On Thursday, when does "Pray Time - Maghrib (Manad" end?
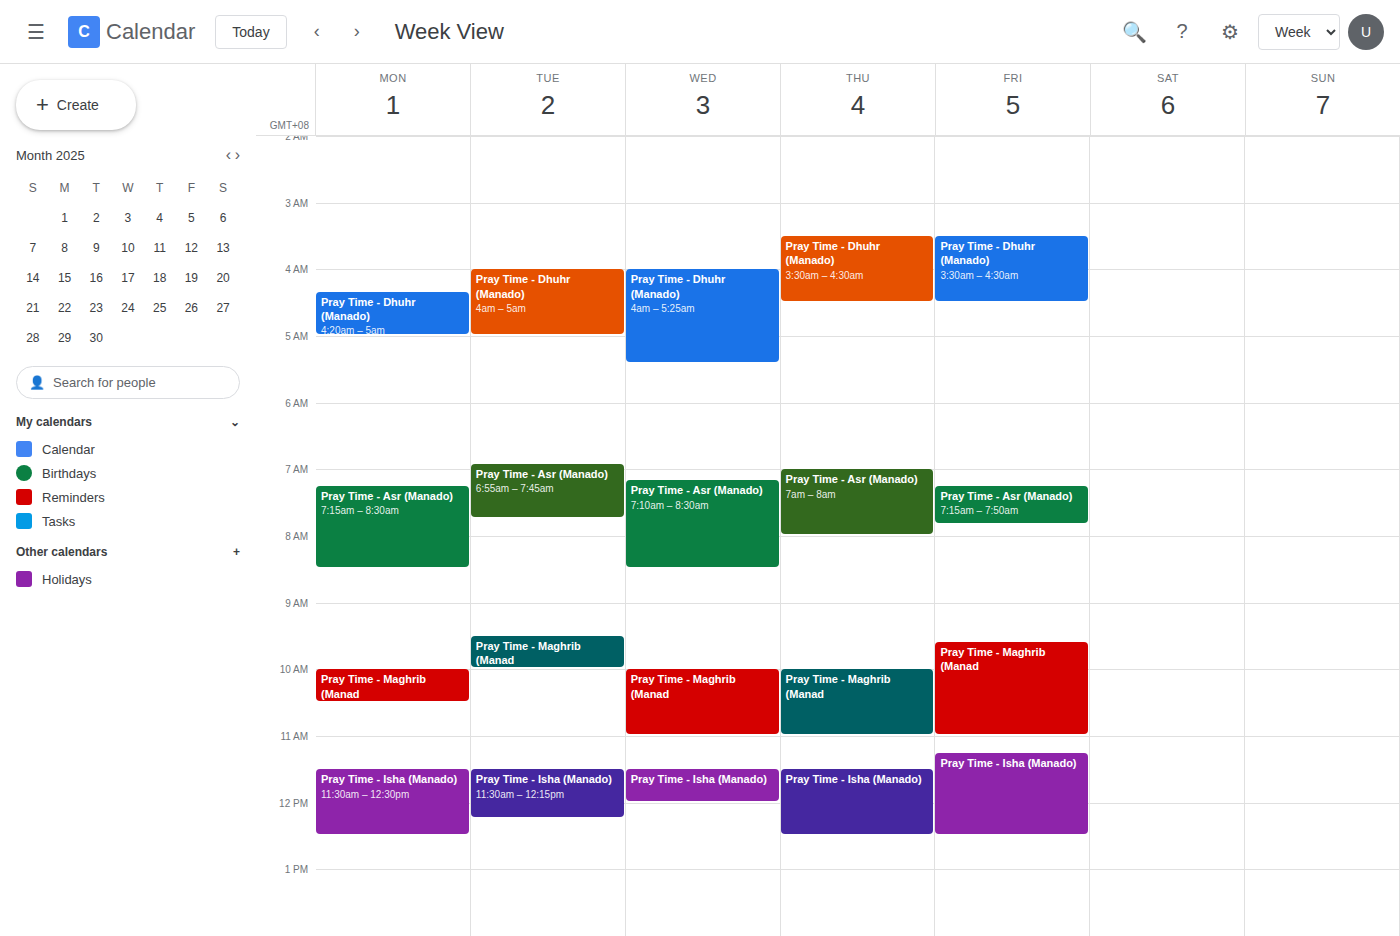
11:00 AM